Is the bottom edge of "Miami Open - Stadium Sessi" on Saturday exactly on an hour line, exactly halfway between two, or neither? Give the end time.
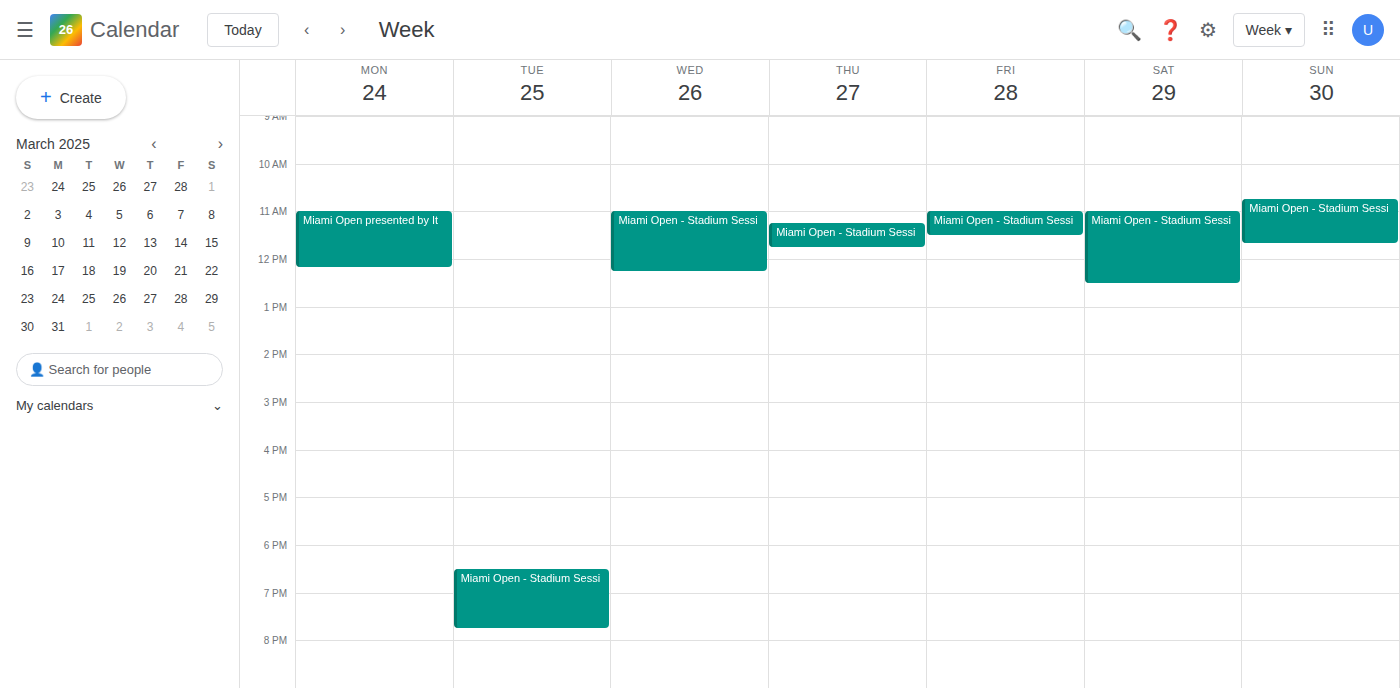
12:30 PM -- halfway between the 12 PM and 1 PM lines.